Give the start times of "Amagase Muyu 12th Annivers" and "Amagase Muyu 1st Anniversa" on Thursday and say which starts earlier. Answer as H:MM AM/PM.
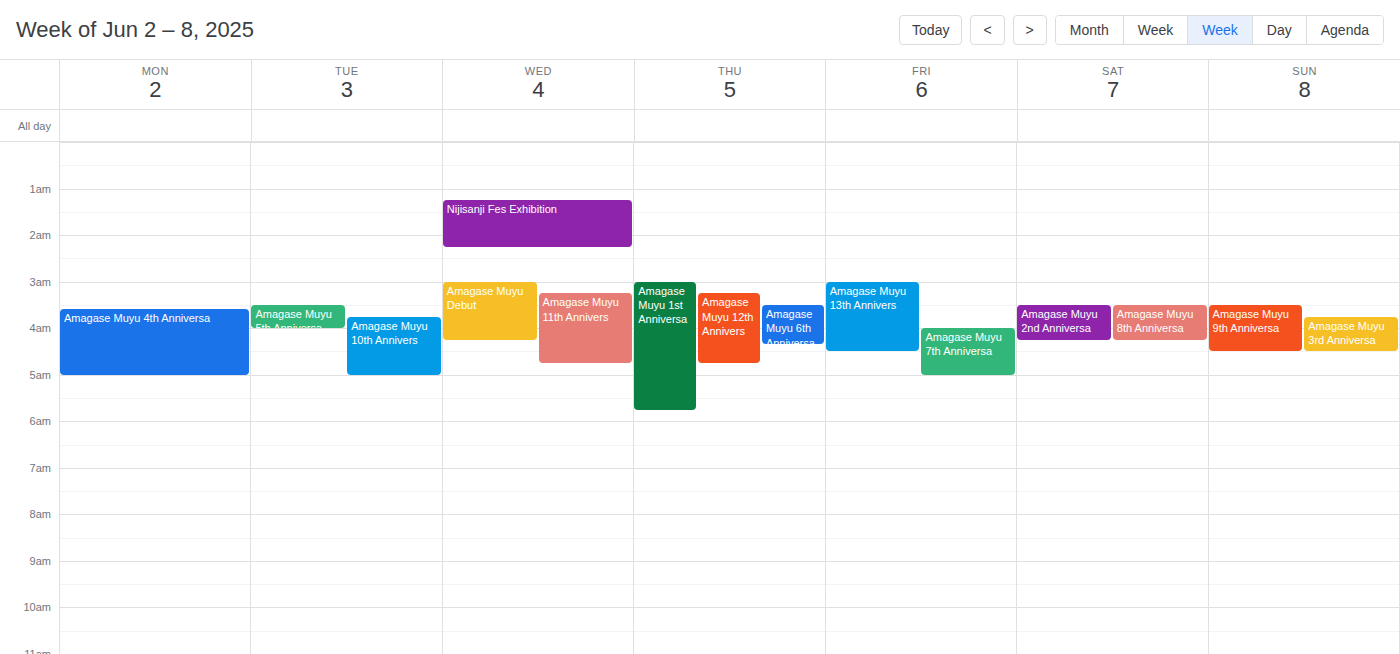
"Amagase Muyu 1st Anniversa" 3:00 AM; "Amagase Muyu 12th Annivers" 3:15 AM.